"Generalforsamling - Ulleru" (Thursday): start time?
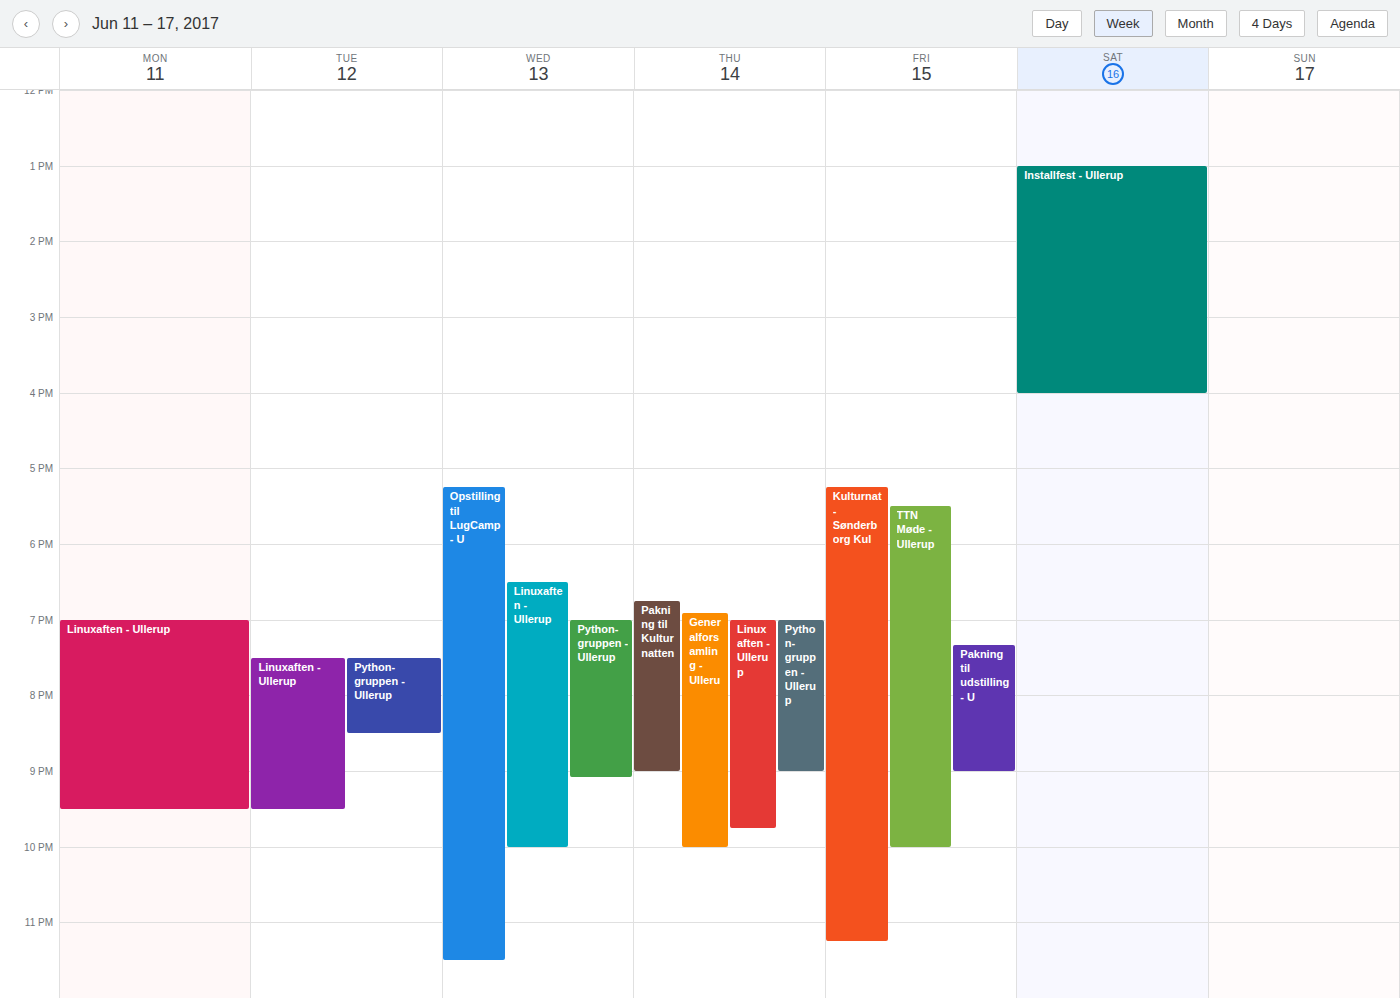
6:55 PM